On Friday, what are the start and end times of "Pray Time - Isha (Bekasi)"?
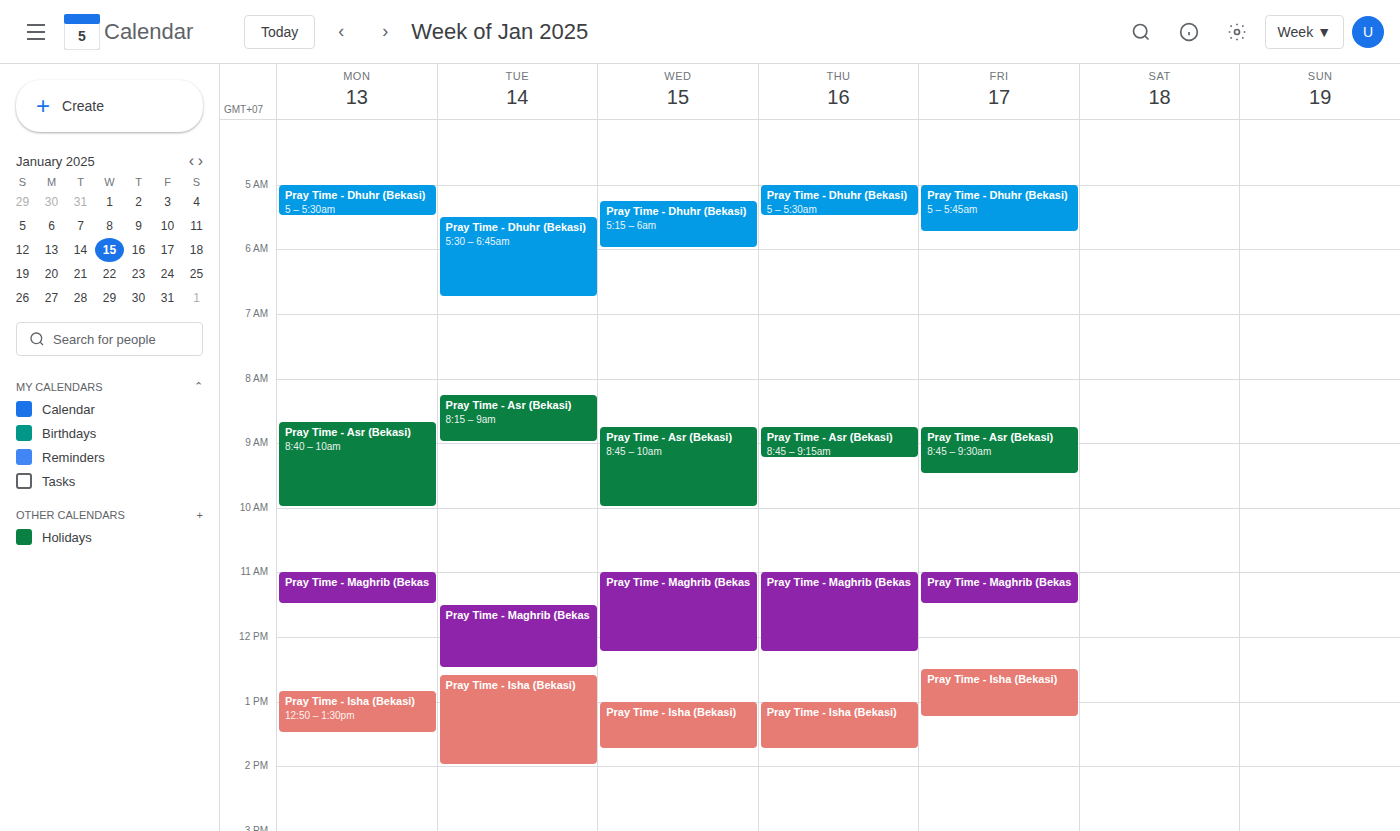
12:30 PM to 1:15 PM